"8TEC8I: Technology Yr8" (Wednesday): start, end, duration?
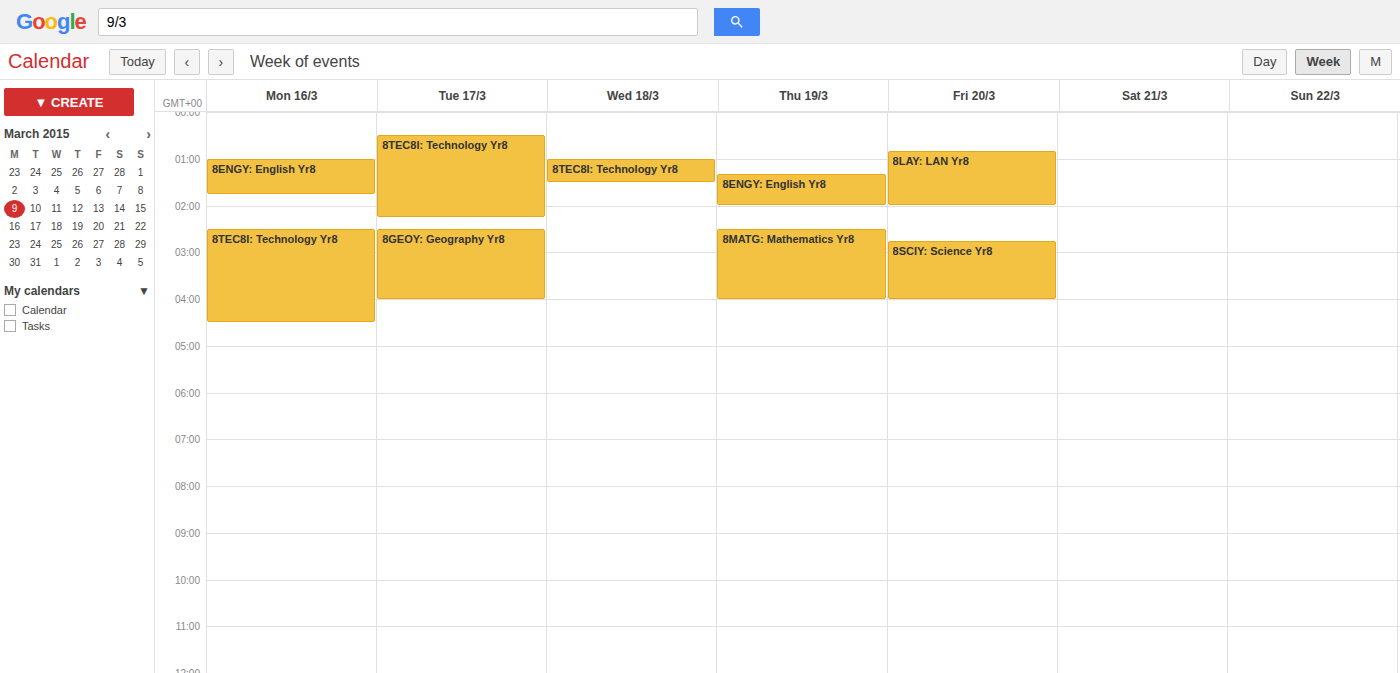
1:00 AM to 1:30 AM, 30 minutes